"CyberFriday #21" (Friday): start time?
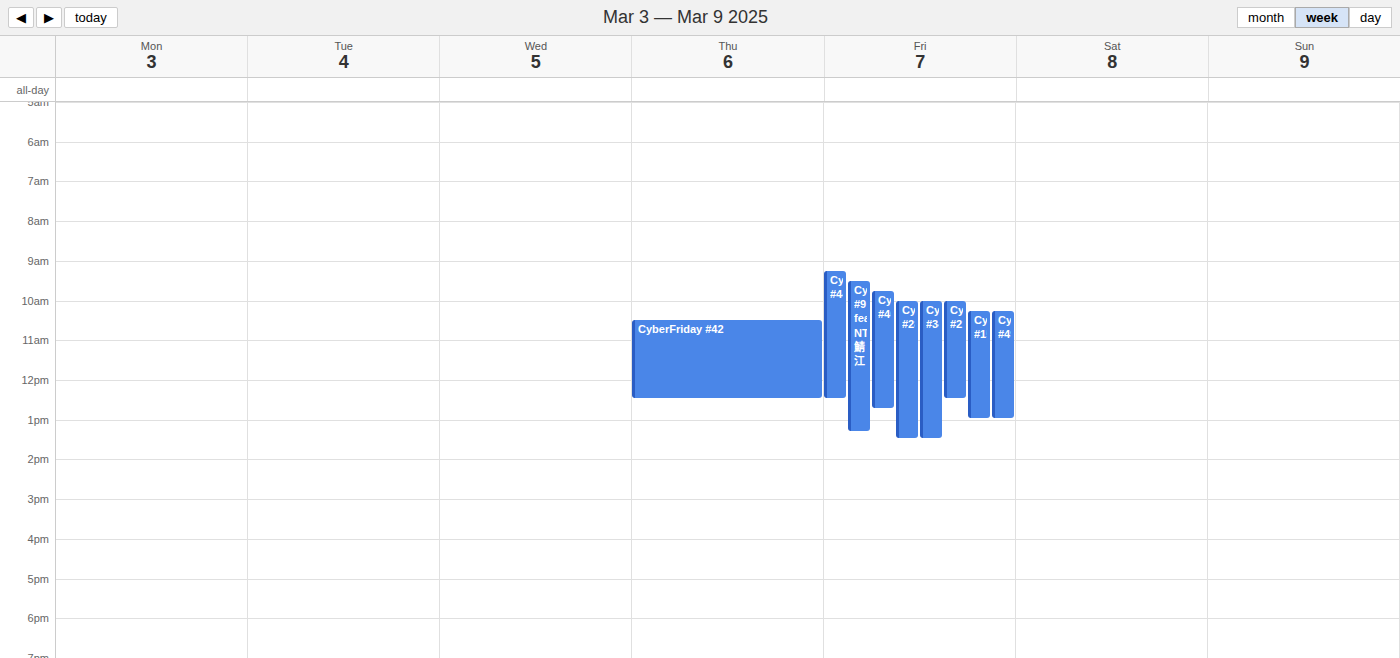
10:00 AM